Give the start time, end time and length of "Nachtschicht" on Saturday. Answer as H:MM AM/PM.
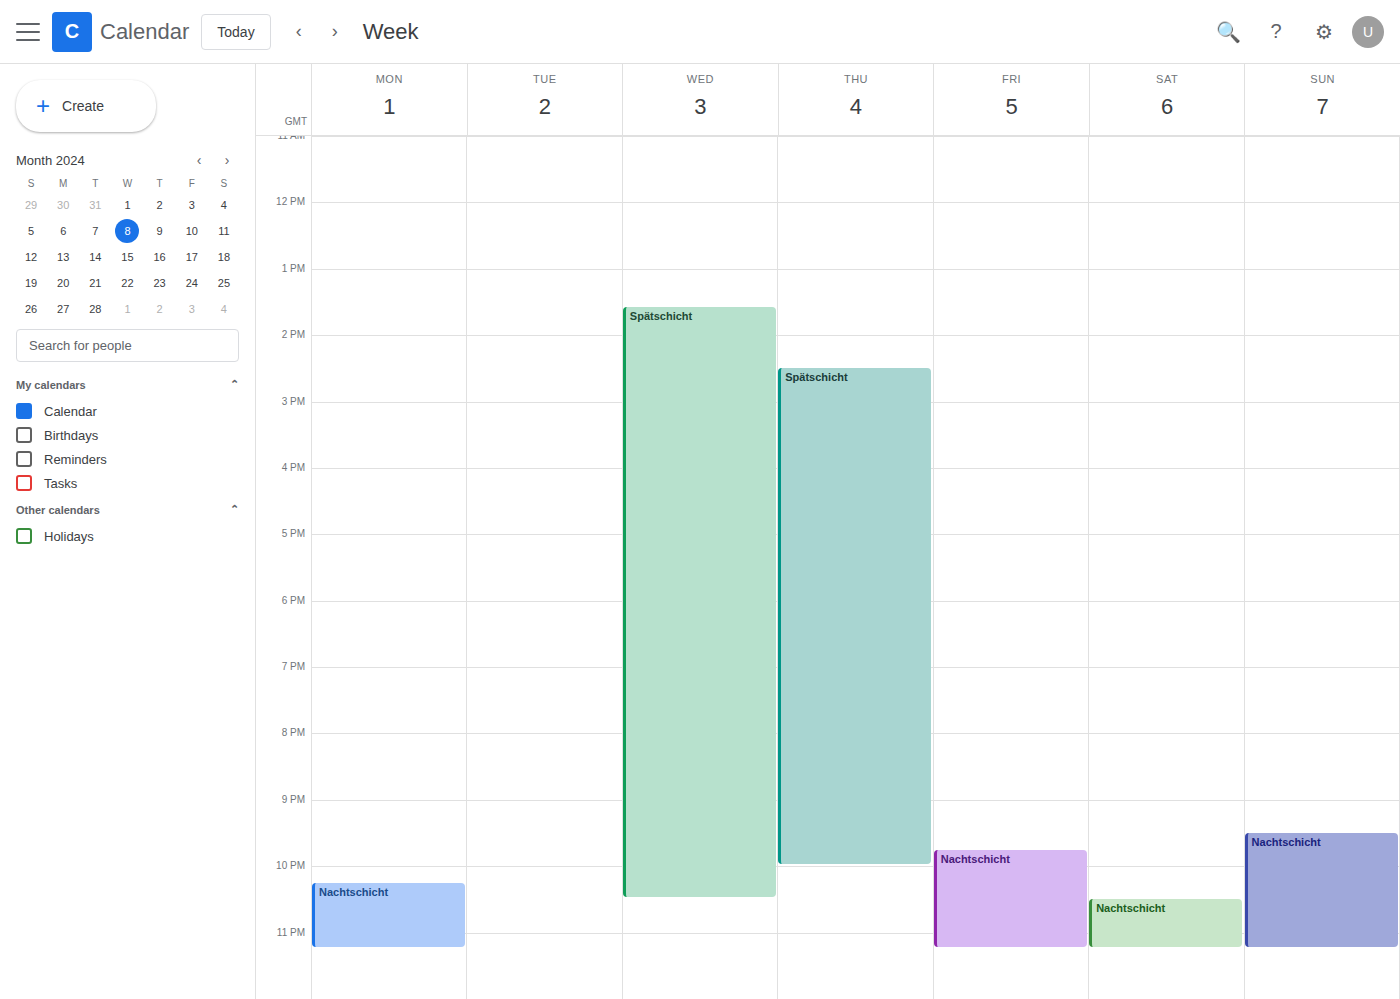
10:30 PM to 11:15 PM, 45 minutes